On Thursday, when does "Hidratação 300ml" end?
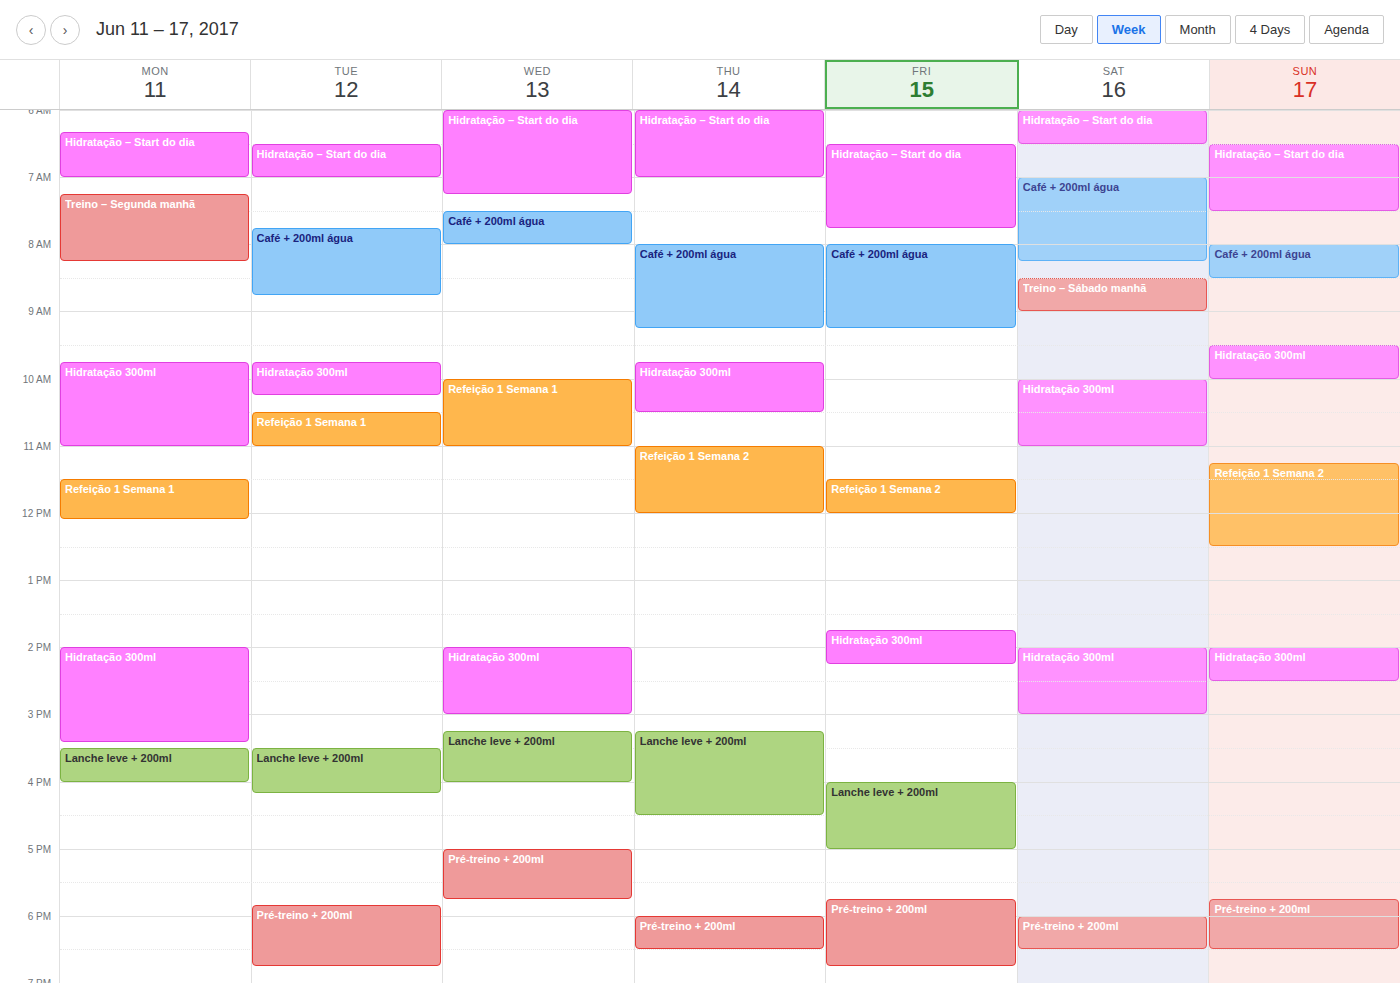
10:30